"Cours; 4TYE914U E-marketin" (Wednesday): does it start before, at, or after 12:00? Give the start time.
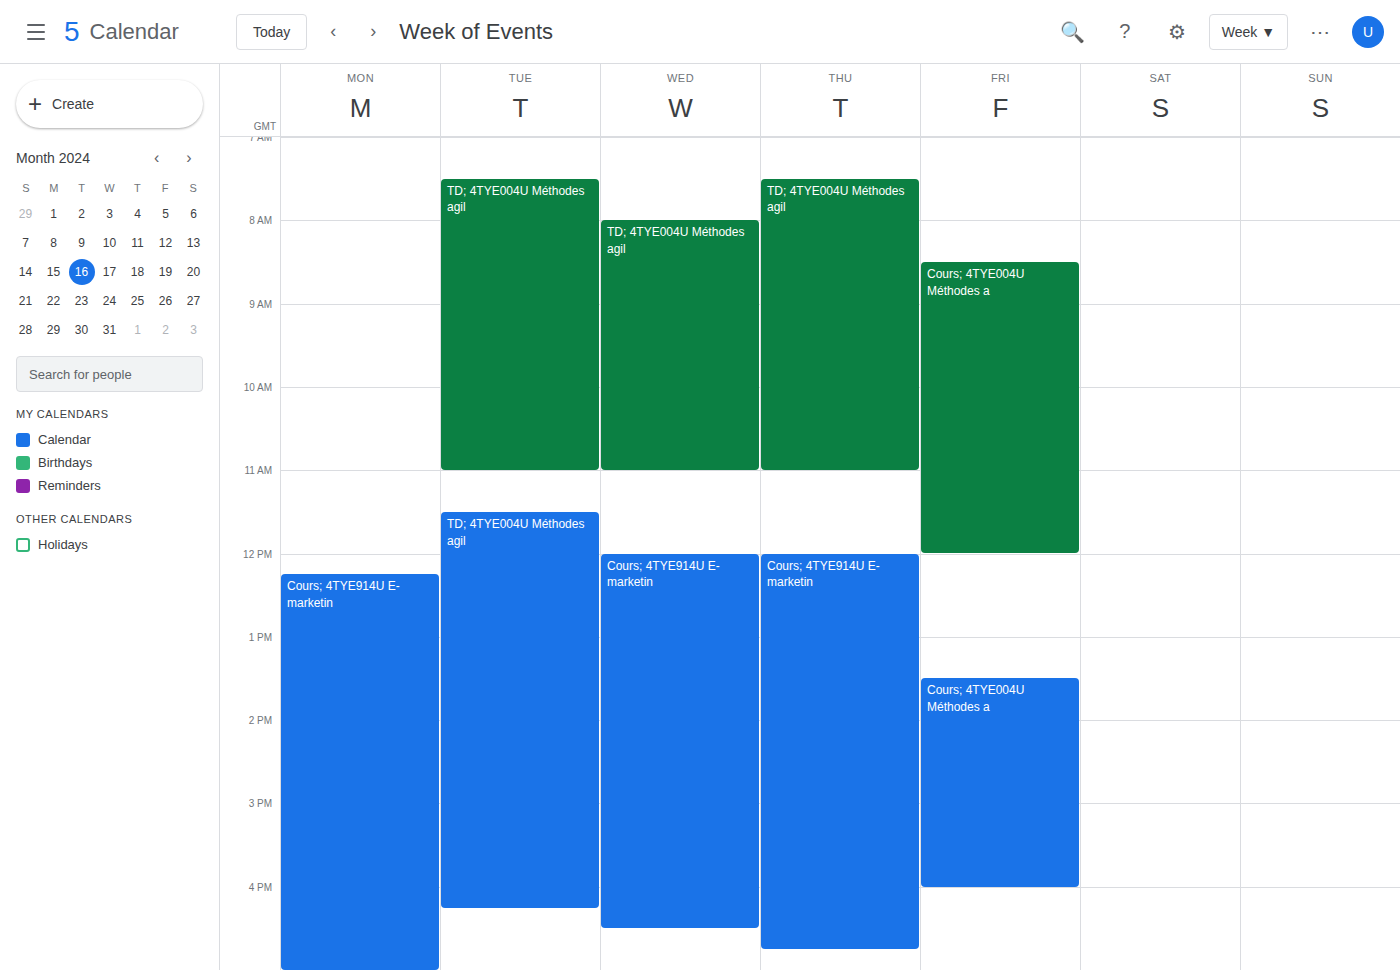
12:00 -- exactly at 12:00, on the 12:00 line.